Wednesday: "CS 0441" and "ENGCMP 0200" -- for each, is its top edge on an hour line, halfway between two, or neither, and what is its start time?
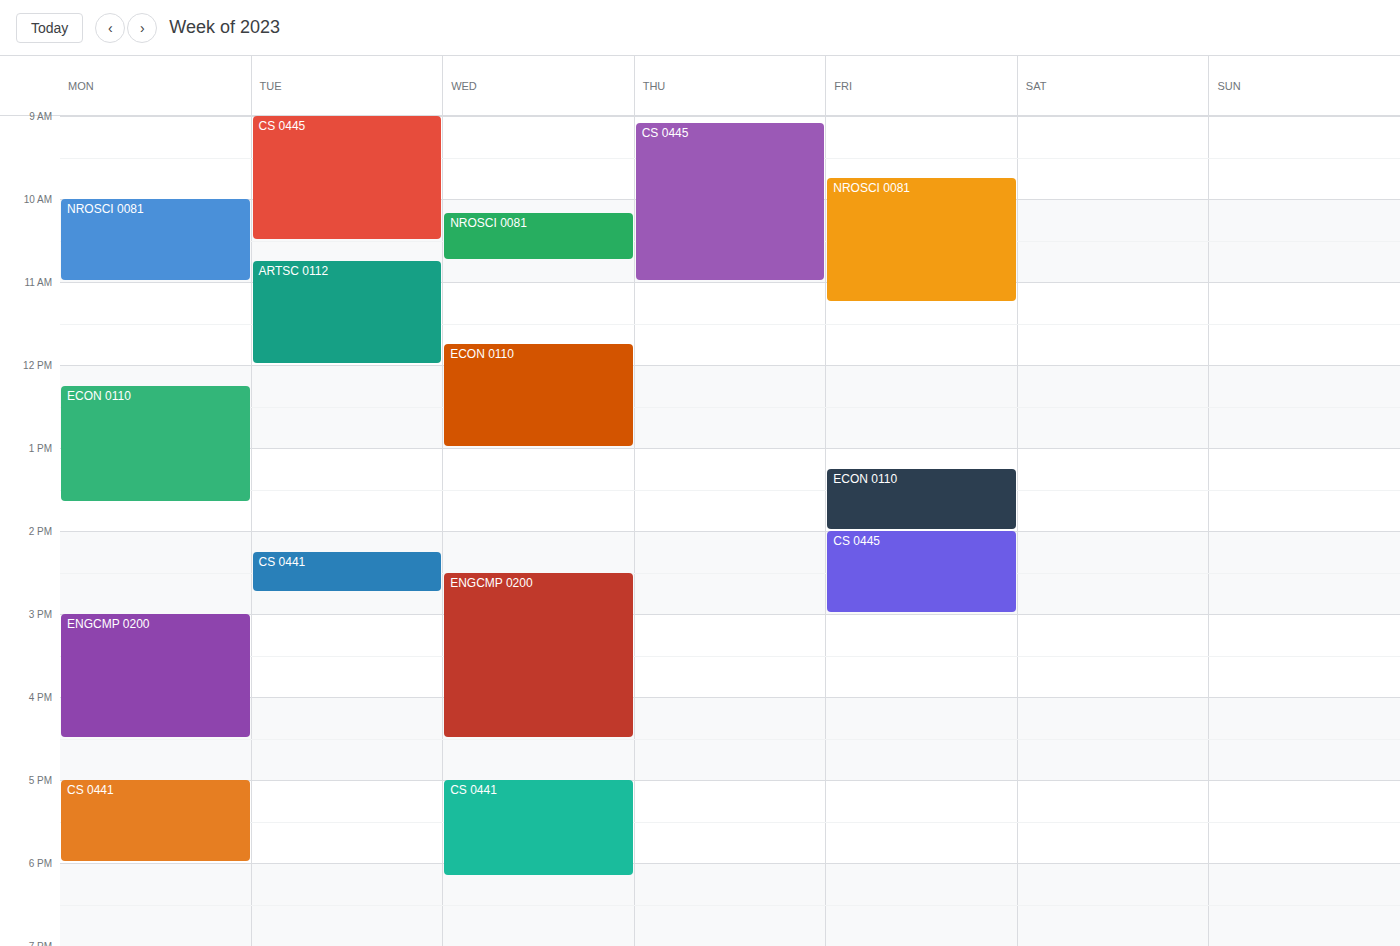
"CS 0441": 5:00 PM, exactly on the 5 PM line. "ENGCMP 0200": 2:30 PM, halfway between the 2 PM and 3 PM lines.